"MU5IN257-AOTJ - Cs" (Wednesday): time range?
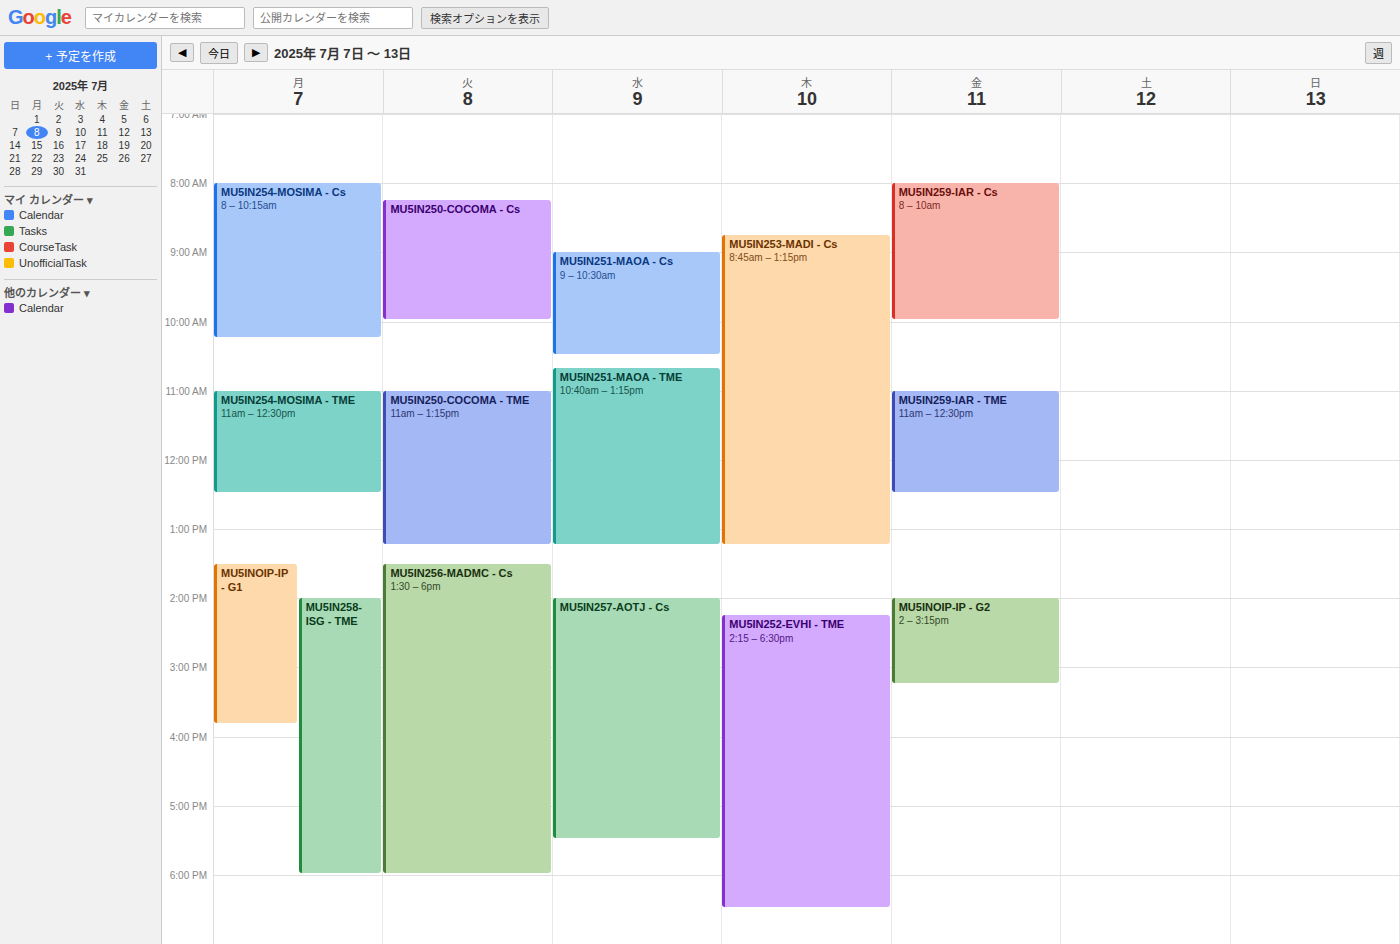
2:00 PM to 5:30 PM